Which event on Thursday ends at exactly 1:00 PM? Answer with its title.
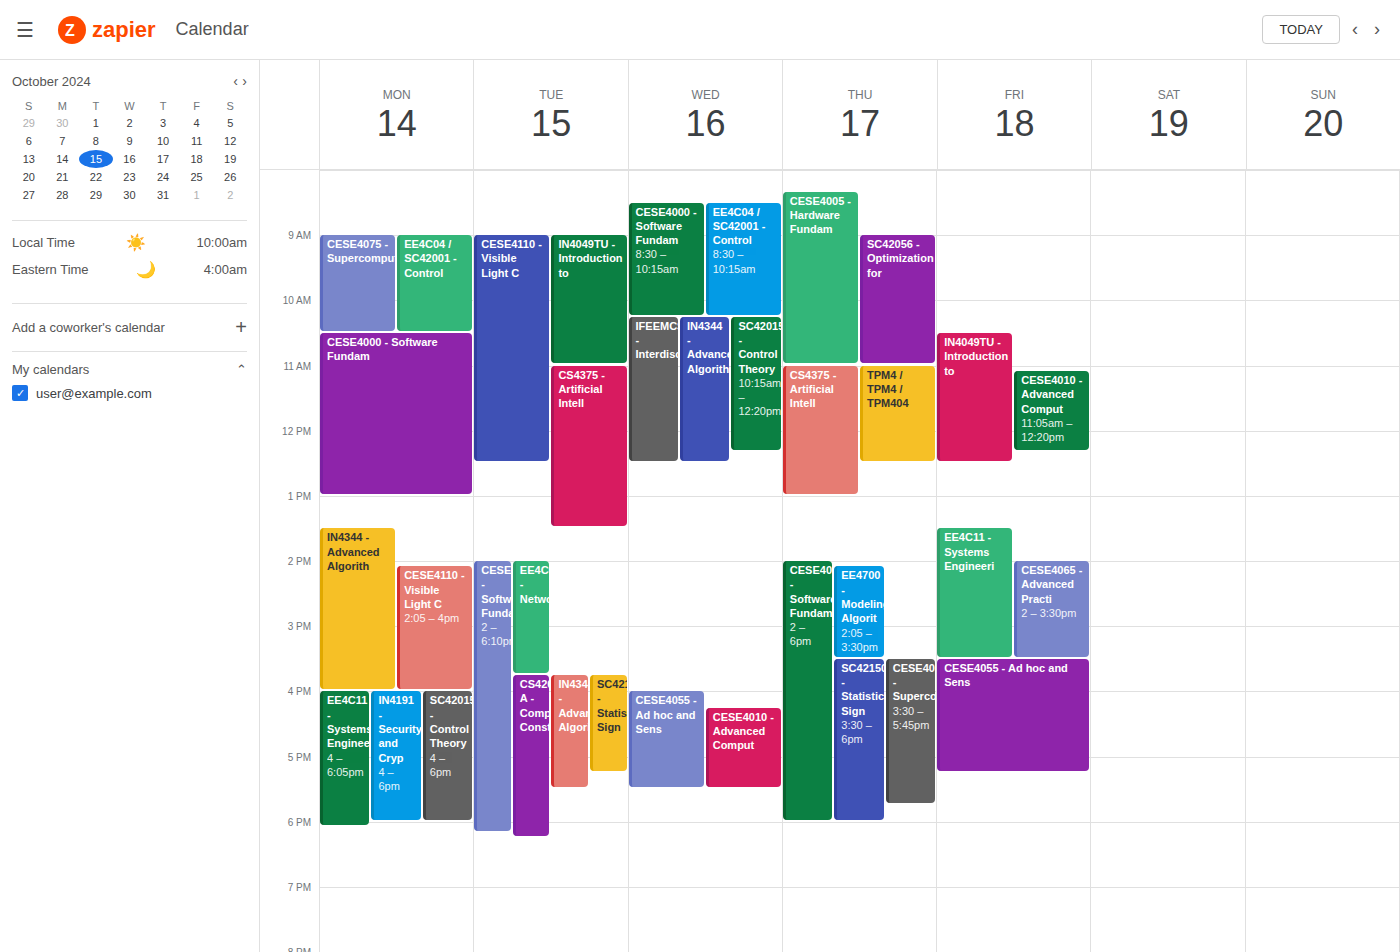
"CS4375 - Artificial Intell"